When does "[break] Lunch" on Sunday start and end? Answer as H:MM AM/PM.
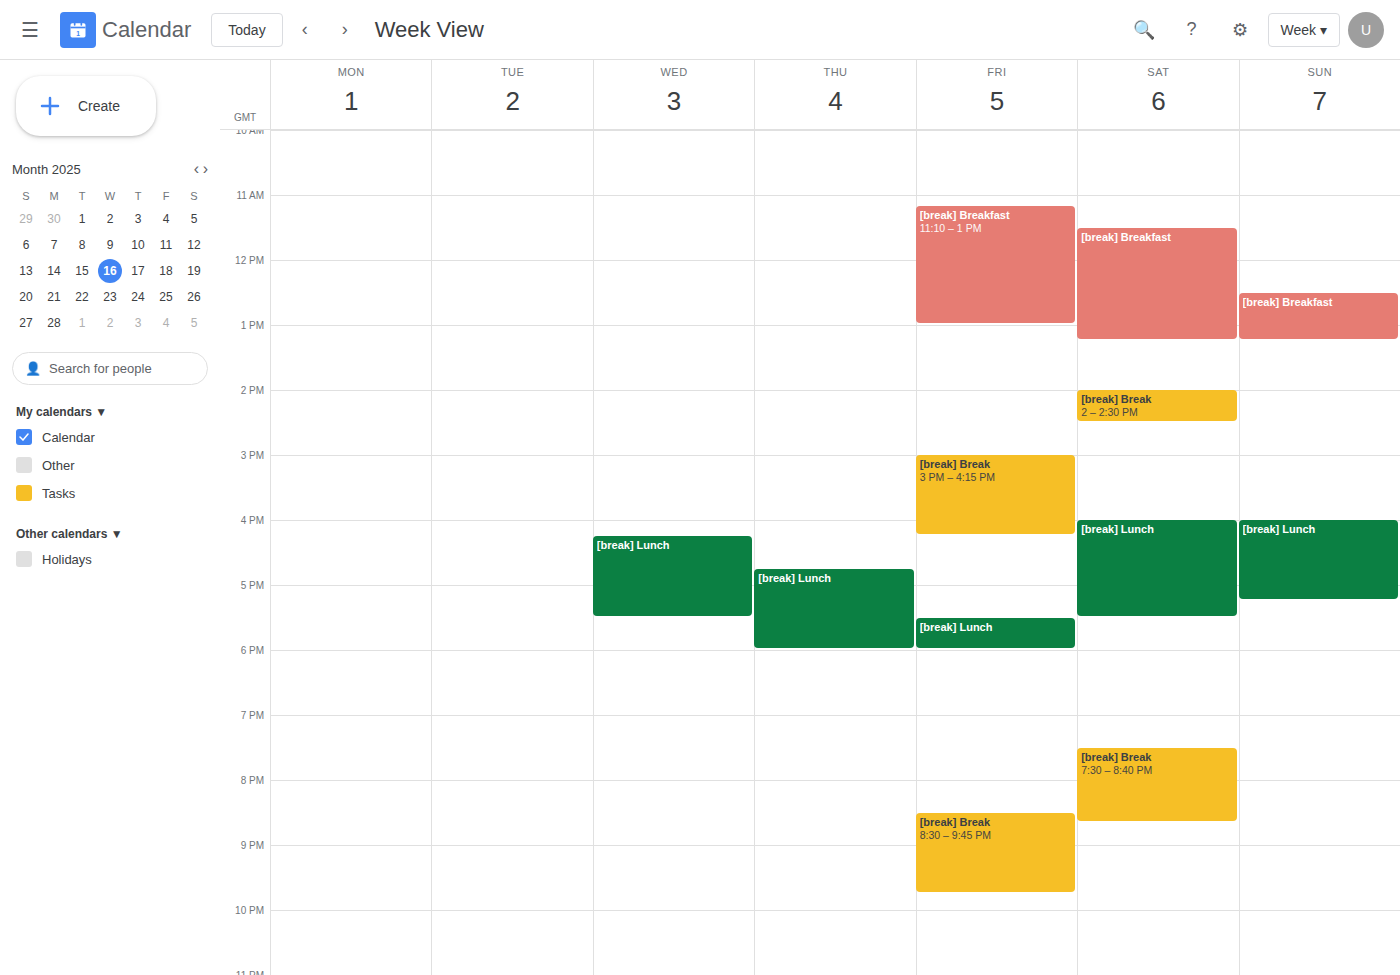
4:00 PM to 5:15 PM